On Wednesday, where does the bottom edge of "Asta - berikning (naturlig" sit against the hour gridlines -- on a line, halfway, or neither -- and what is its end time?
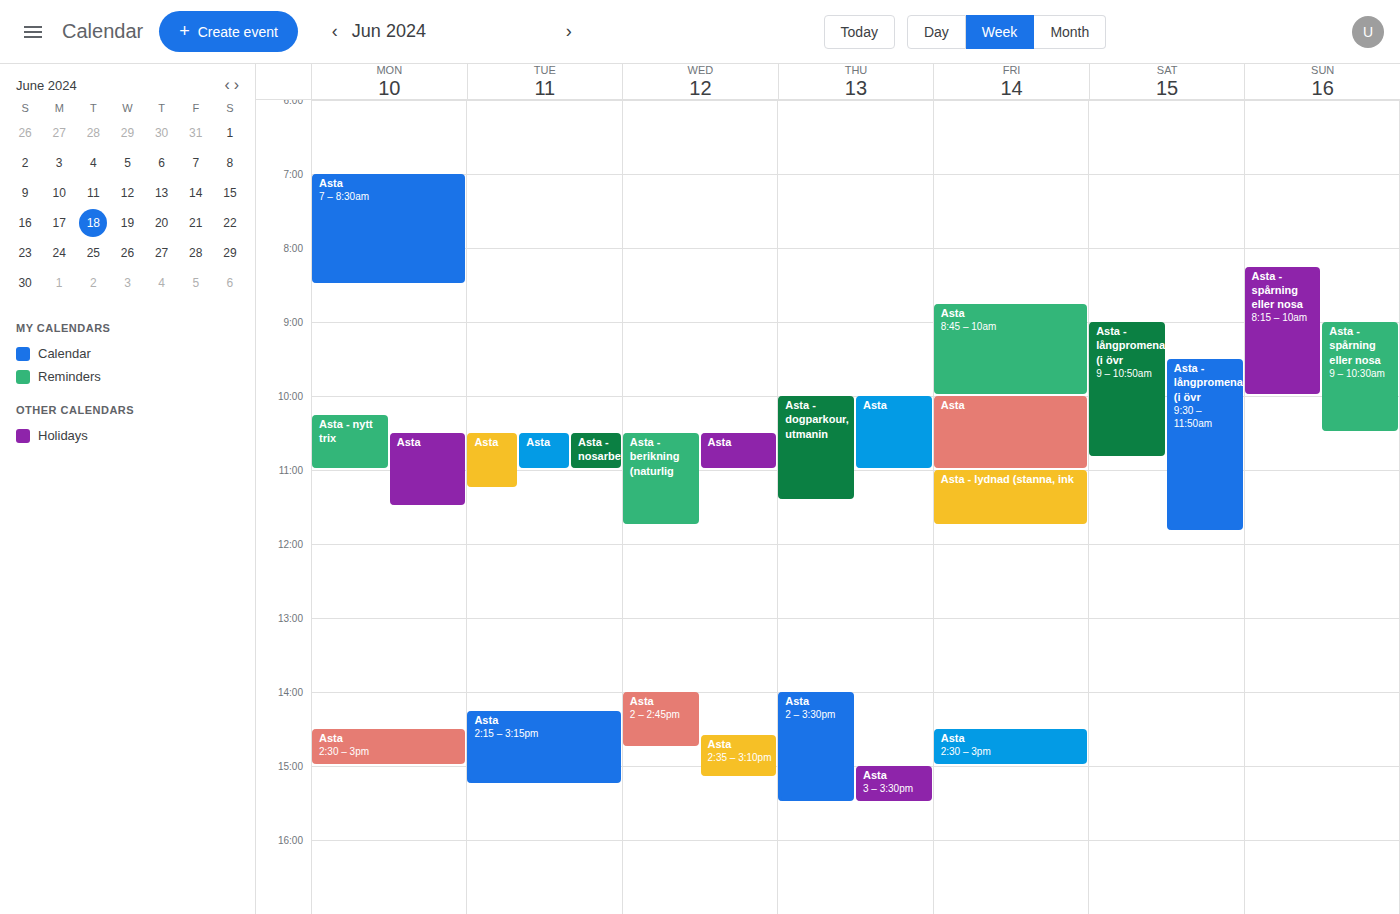
11:45 -- neither: three quarters of the way from the 11:00 line to the 12:00 line.